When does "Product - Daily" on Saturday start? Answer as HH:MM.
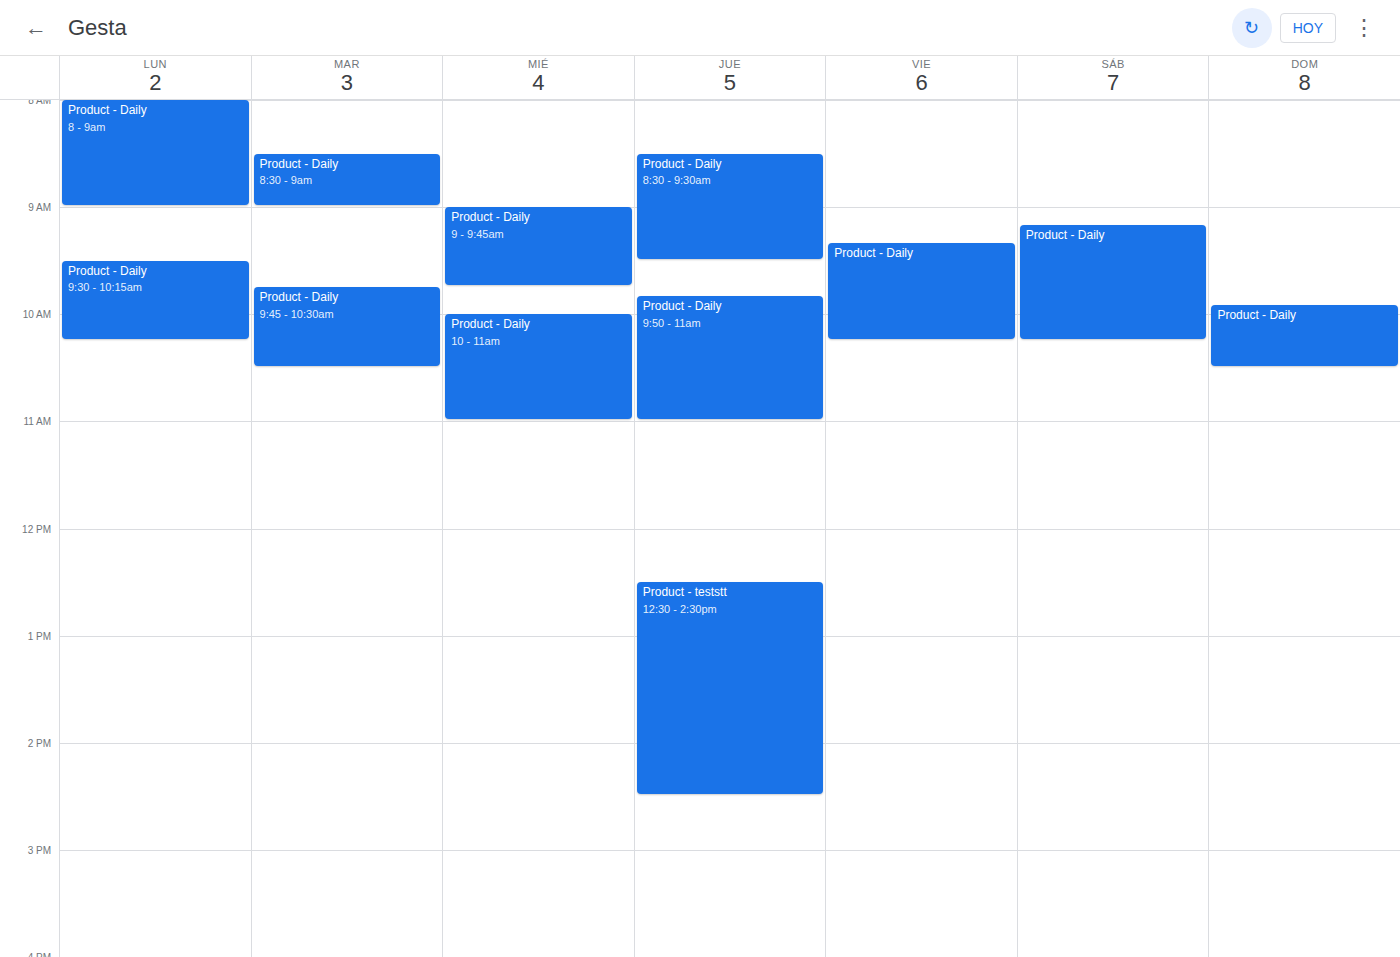
09:10